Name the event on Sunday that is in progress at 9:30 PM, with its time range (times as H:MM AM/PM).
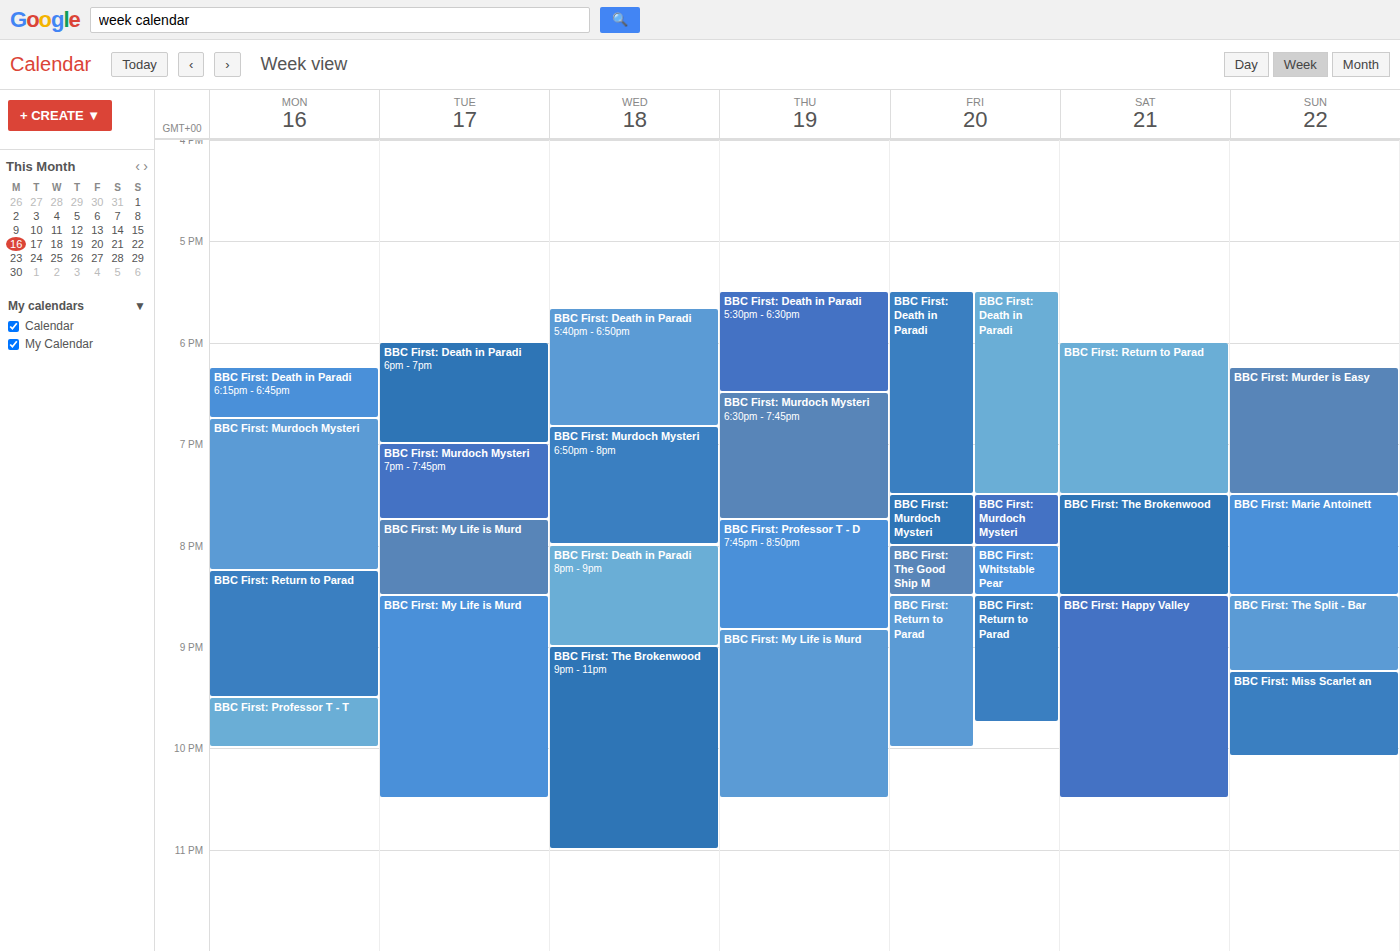
"BBC First: Miss Scarlet an", 9:15 PM to 10:05 PM